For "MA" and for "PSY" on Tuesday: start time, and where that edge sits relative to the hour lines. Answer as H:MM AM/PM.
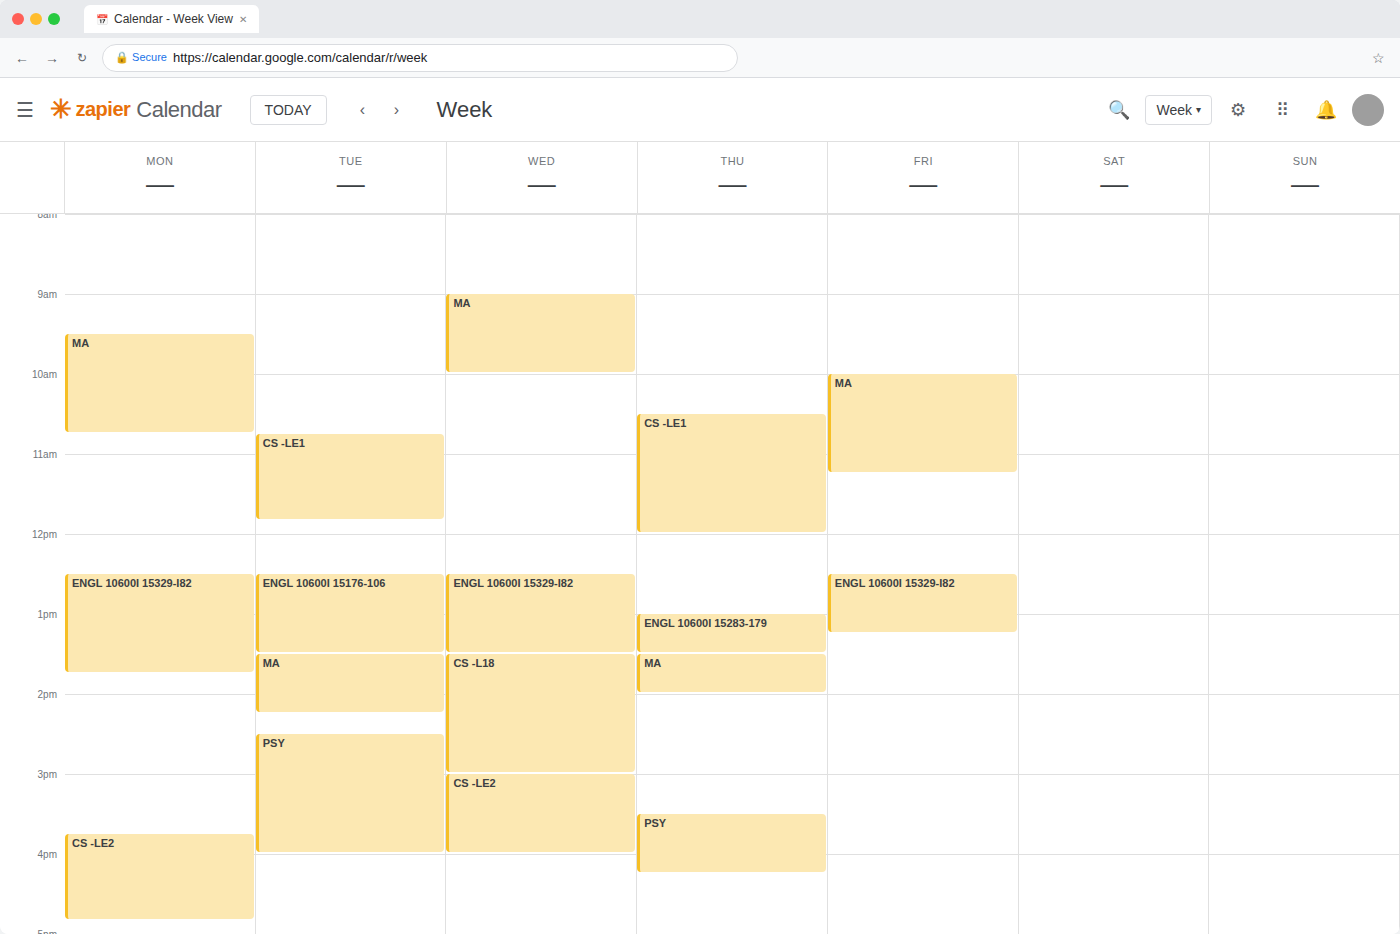
"MA": 1:30 PM, halfway between the 1 PM and 2 PM lines. "PSY": 2:30 PM, halfway between the 2 PM and 3 PM lines.